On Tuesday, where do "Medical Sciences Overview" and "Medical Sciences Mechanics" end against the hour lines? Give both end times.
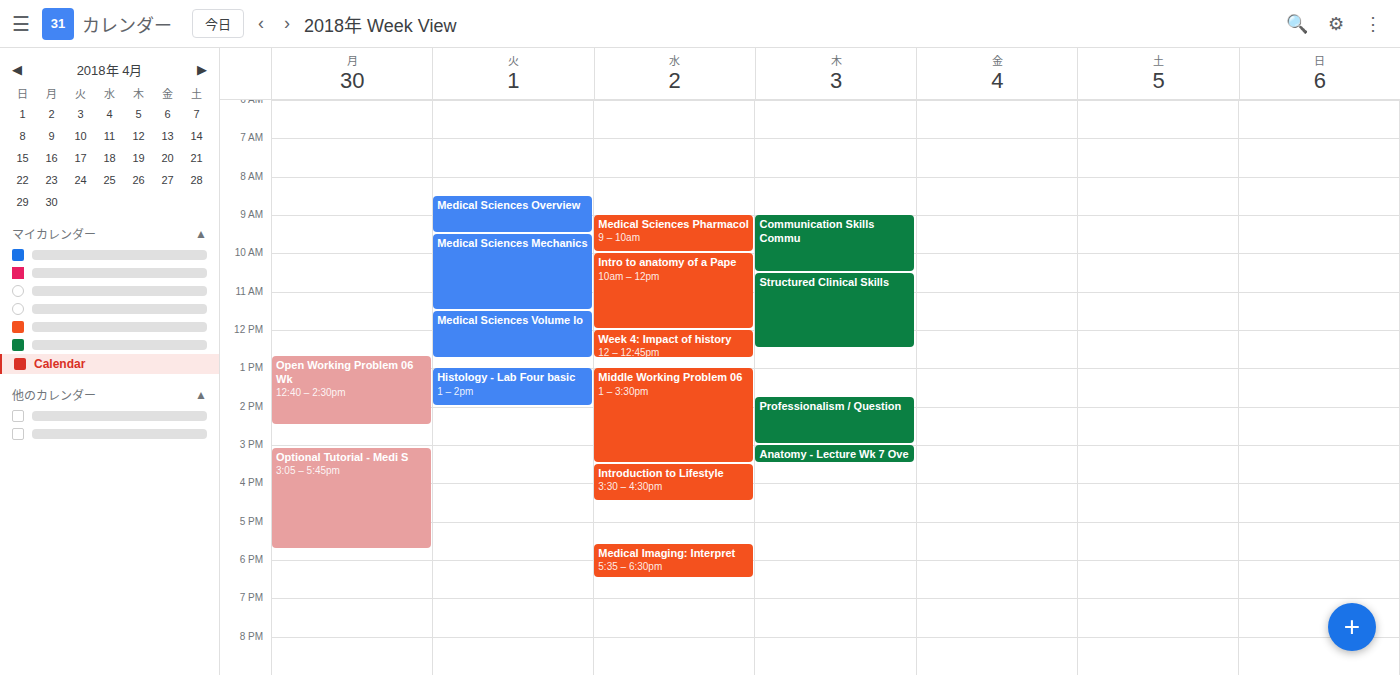
"Medical Sciences Overview": 9:30 AM, halfway between the 9 AM and 10 AM lines. "Medical Sciences Mechanics": 11:30 AM, halfway between the 11 AM and 12 PM lines.